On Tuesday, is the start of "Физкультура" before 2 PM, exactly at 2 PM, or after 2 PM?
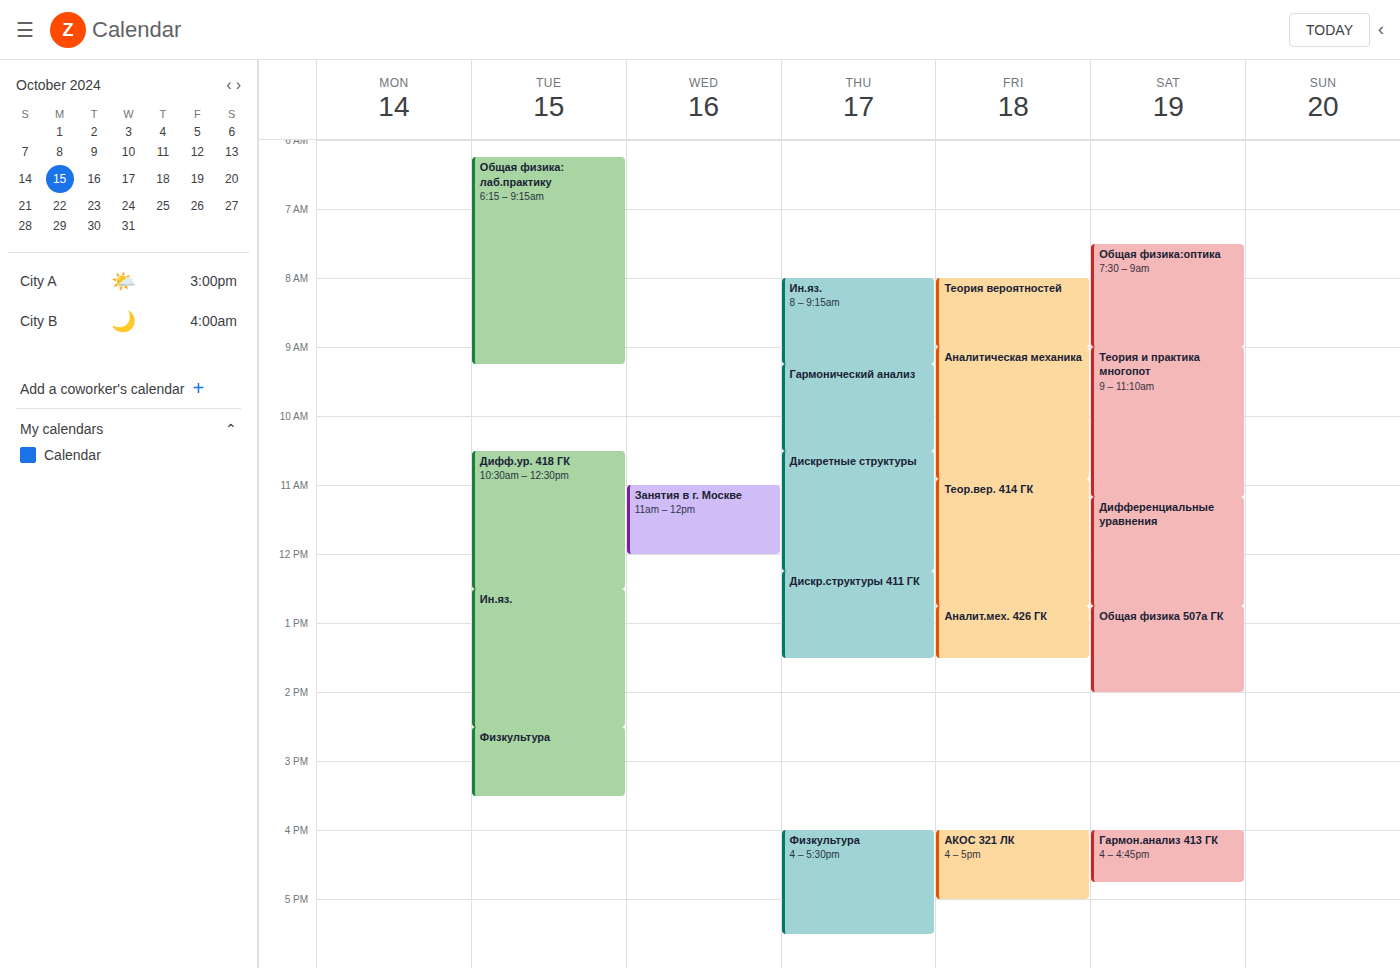
2:30 PM -- after 2 PM, 30 minutes below the 2 PM line.